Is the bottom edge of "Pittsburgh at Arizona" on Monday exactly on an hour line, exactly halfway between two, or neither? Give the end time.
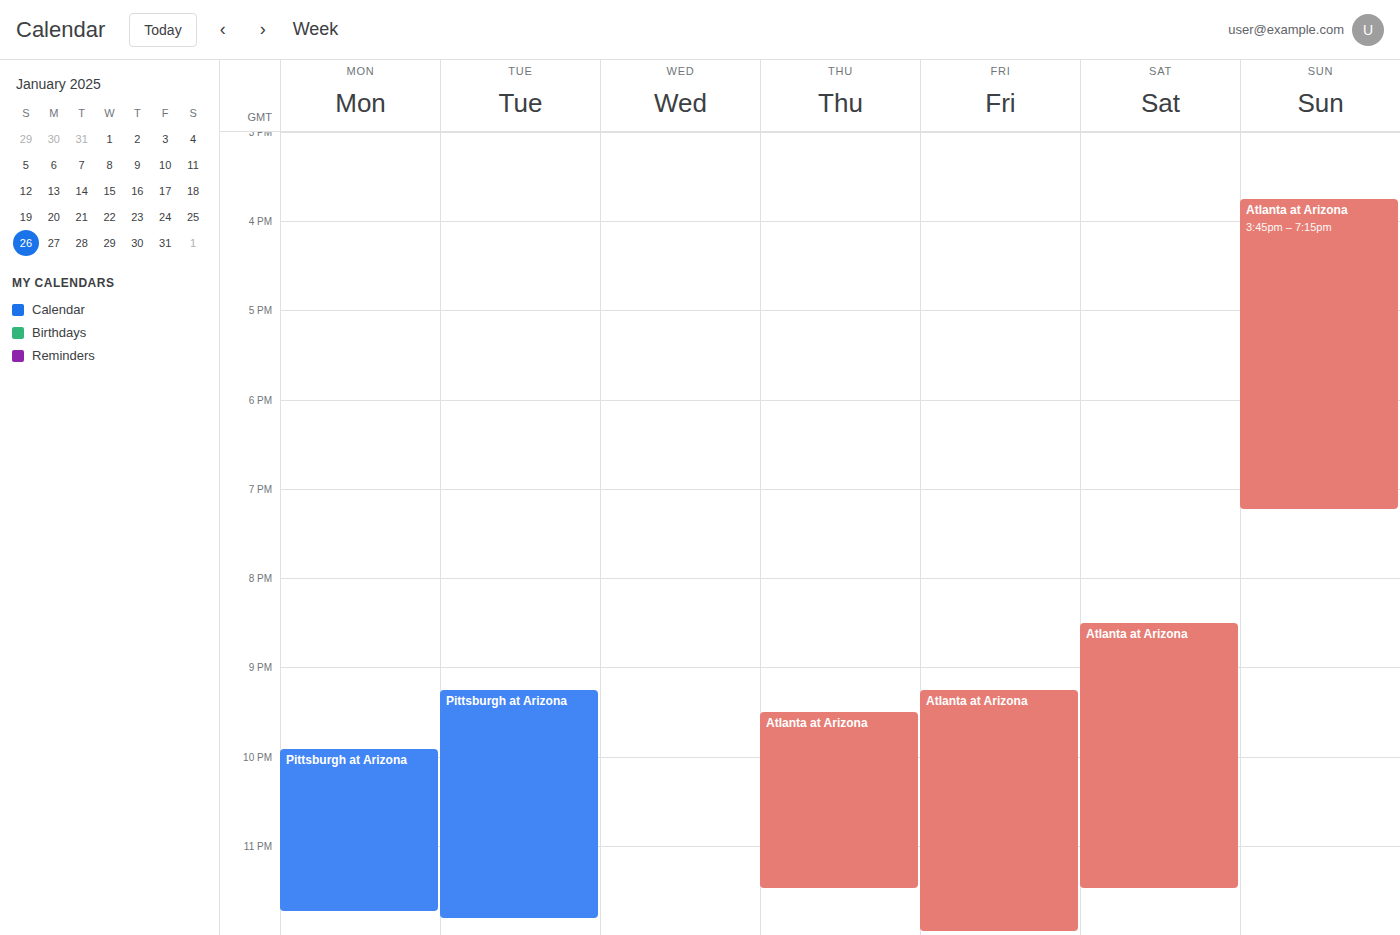
11:45 PM -- neither: three quarters of the way from the 11 PM line to the 12 AM line.